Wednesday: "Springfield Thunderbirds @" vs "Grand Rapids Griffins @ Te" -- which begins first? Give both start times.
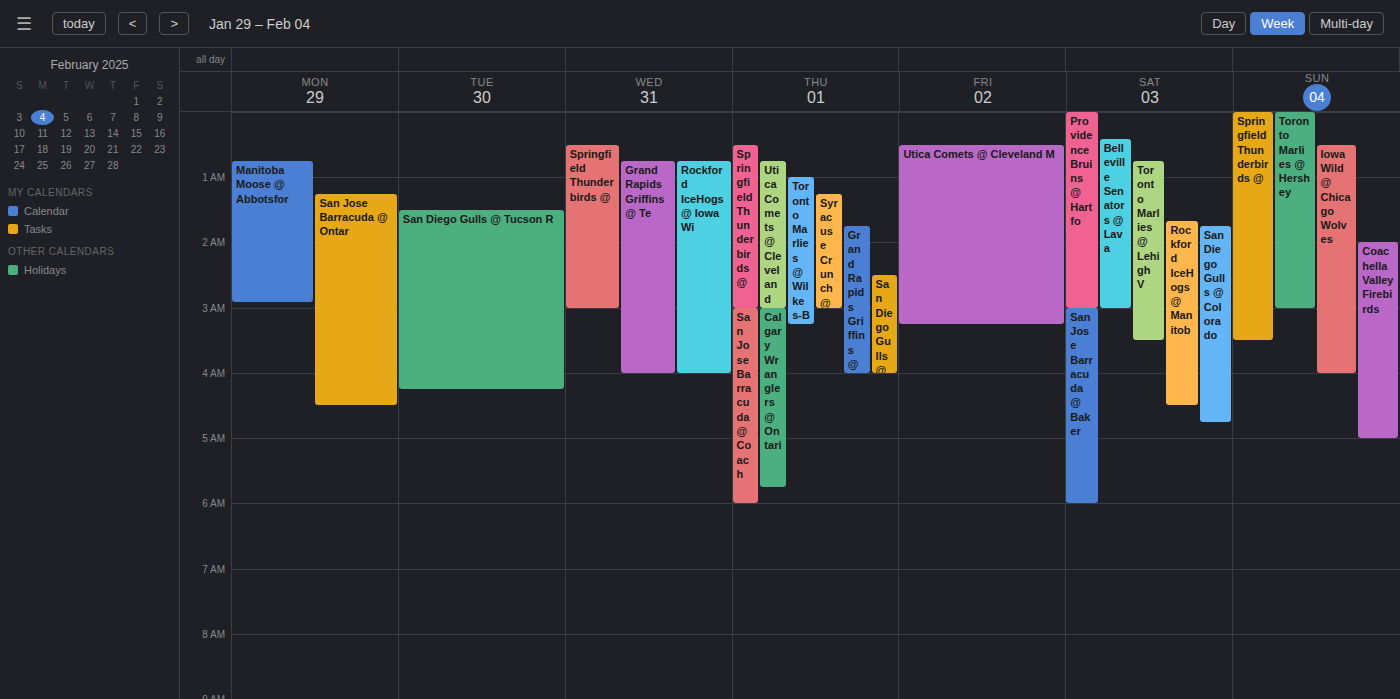
"Springfield Thunderbirds @" 12:30 AM; "Grand Rapids Griffins @ Te" 12:45 AM.